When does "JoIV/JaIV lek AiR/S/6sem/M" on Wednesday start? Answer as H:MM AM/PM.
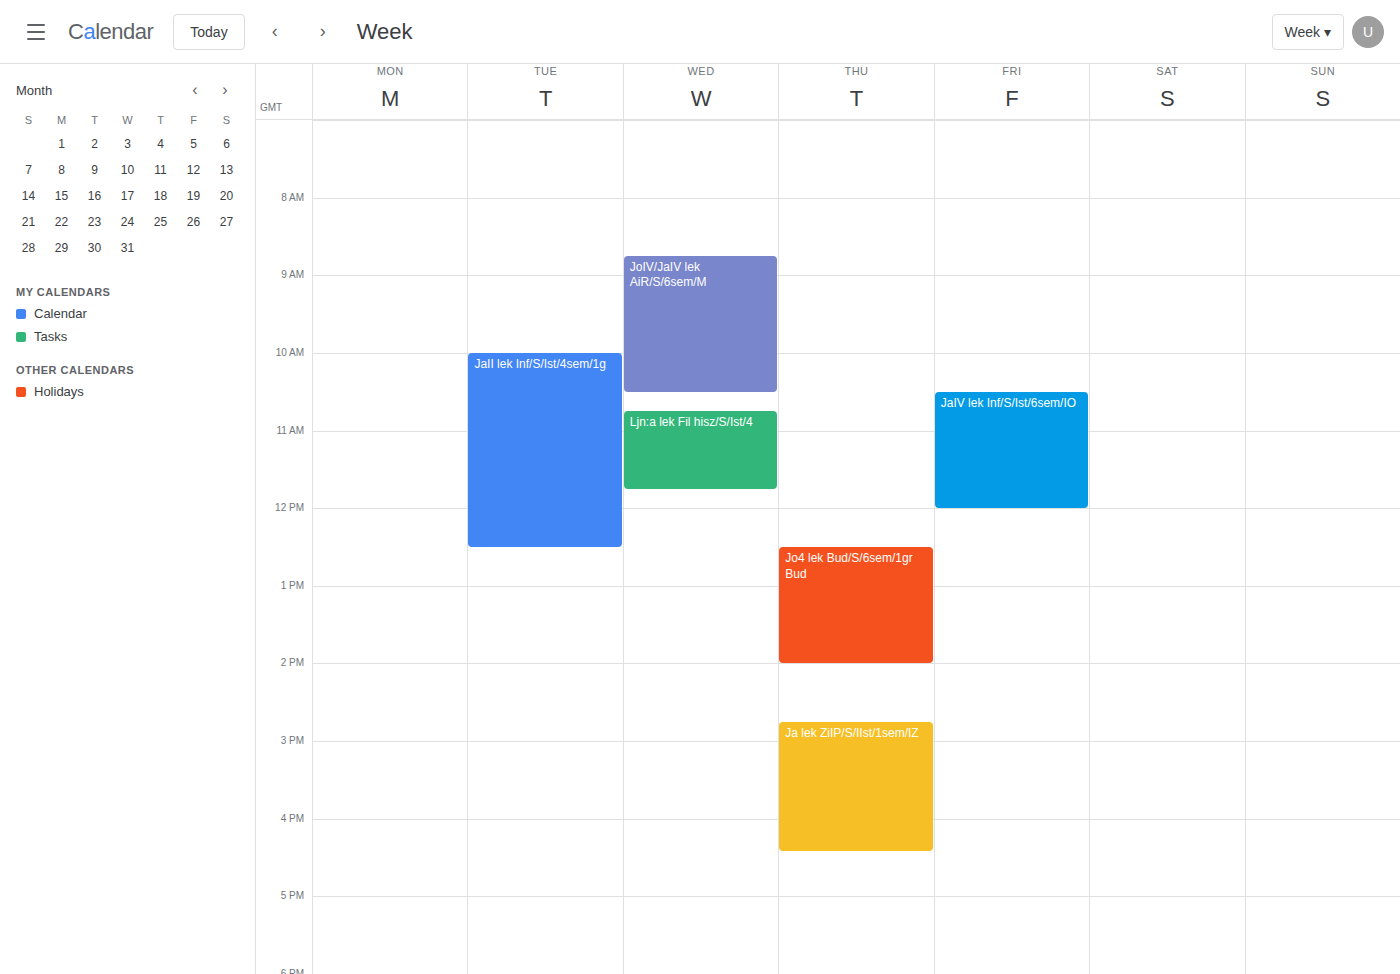
8:45 AM